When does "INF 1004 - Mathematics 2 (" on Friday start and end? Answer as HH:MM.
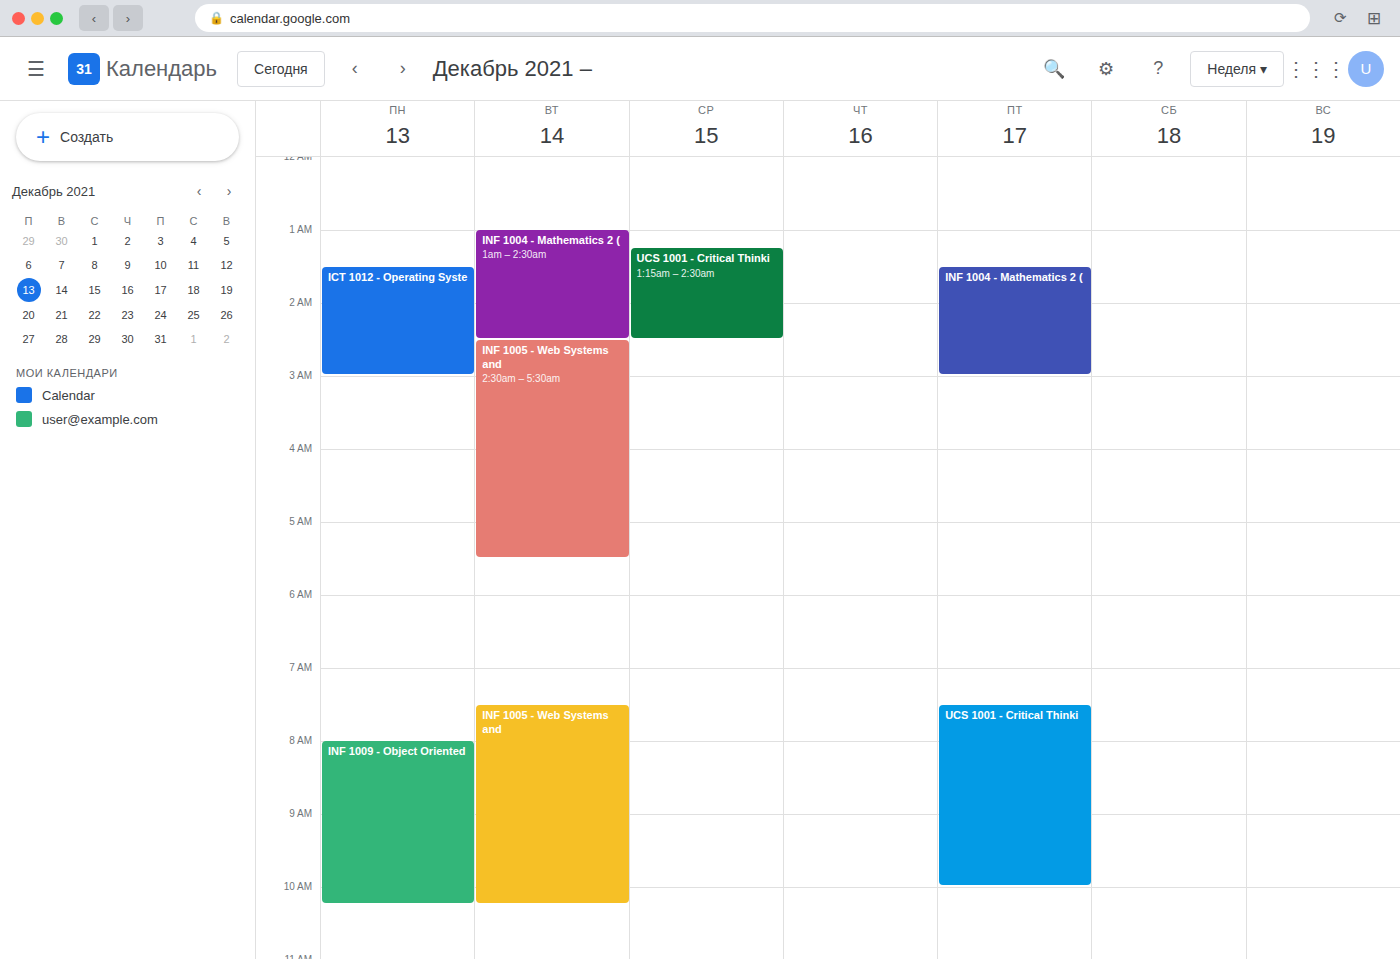
01:30 to 03:00